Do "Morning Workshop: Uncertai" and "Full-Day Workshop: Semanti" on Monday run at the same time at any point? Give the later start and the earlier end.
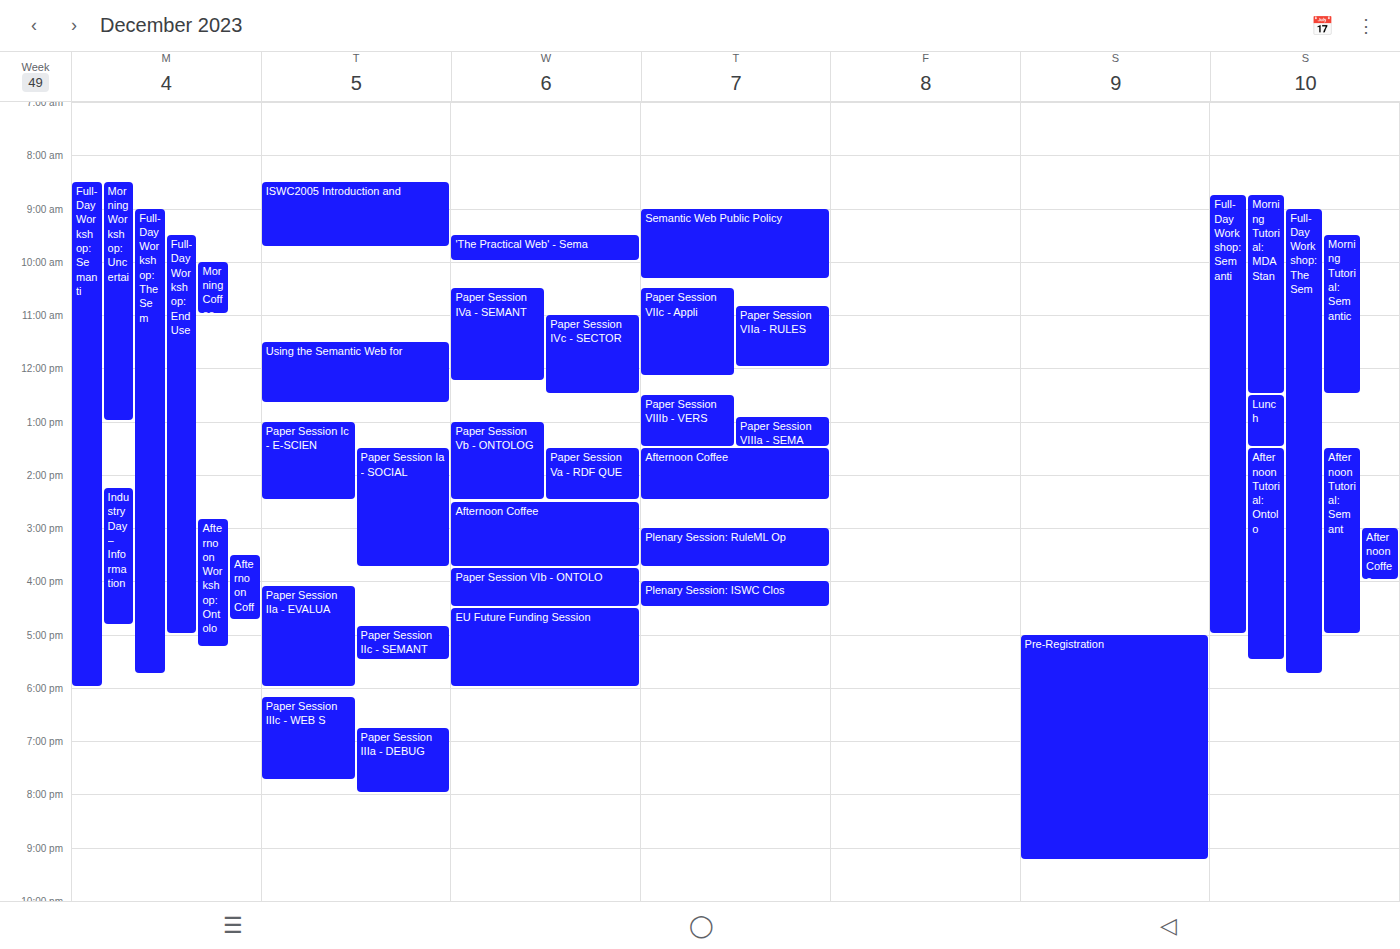
"Full-Day Workshop: Semanti" starts at 8:30 AM, before "Morning Workshop: Uncertai" ends at 1:00 PM -- they overlap.